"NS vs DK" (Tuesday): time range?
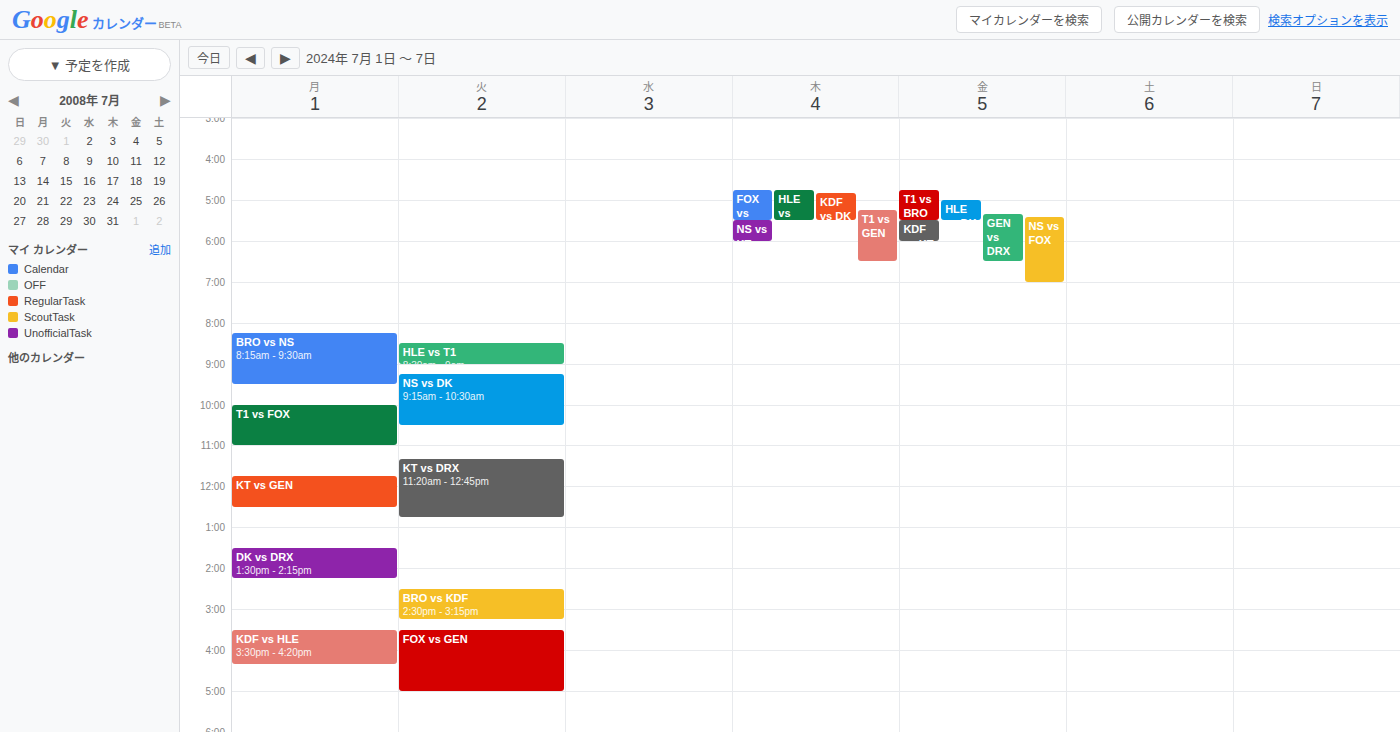
9:15 AM to 10:30 AM